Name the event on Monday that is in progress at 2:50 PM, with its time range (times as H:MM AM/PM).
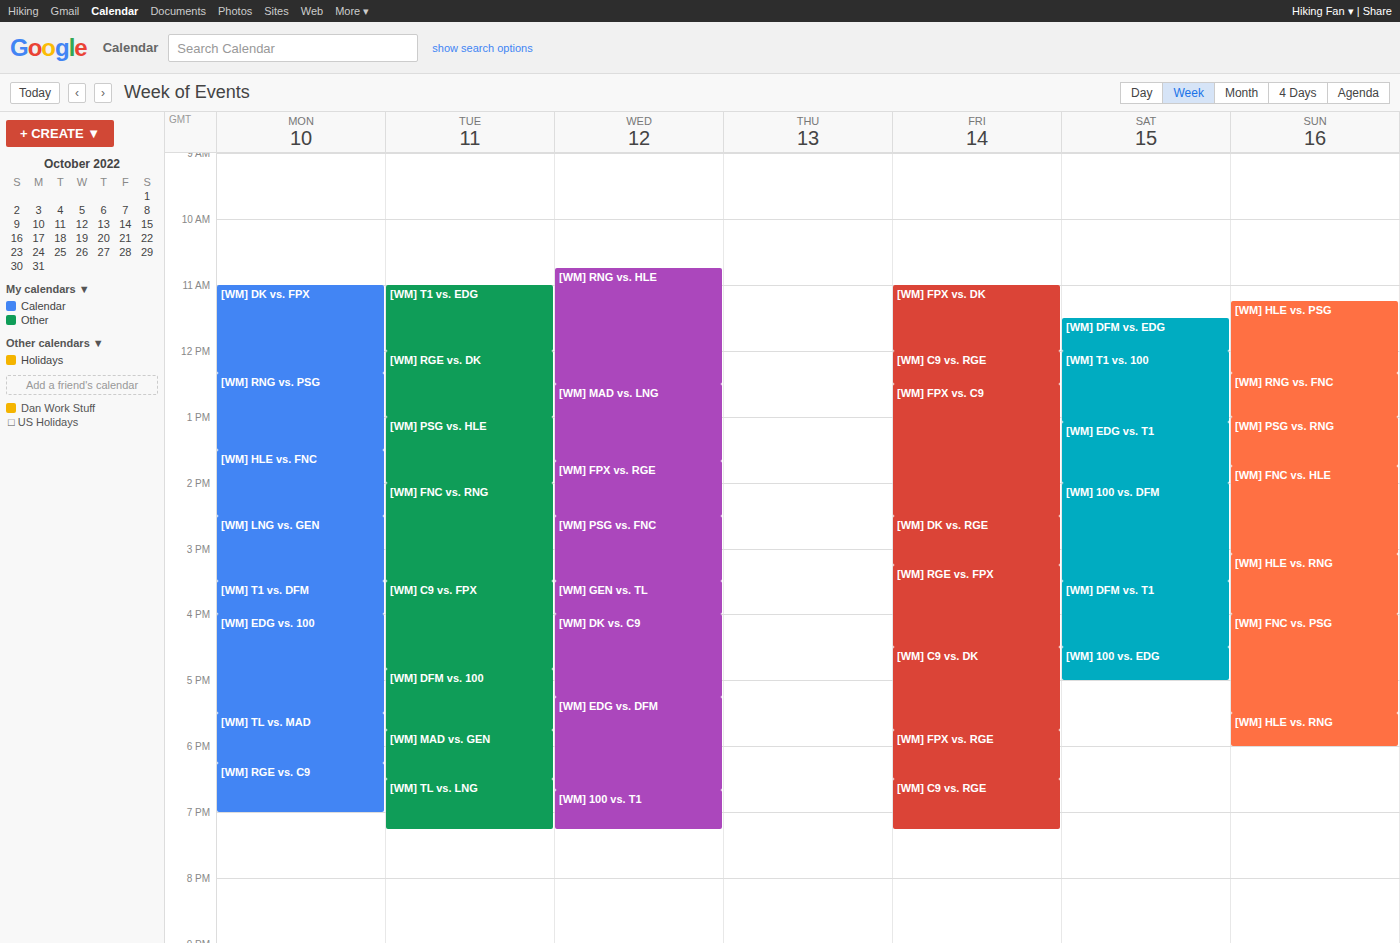
"[WM] LNG vs. GEN", 2:30 PM to 3:30 PM